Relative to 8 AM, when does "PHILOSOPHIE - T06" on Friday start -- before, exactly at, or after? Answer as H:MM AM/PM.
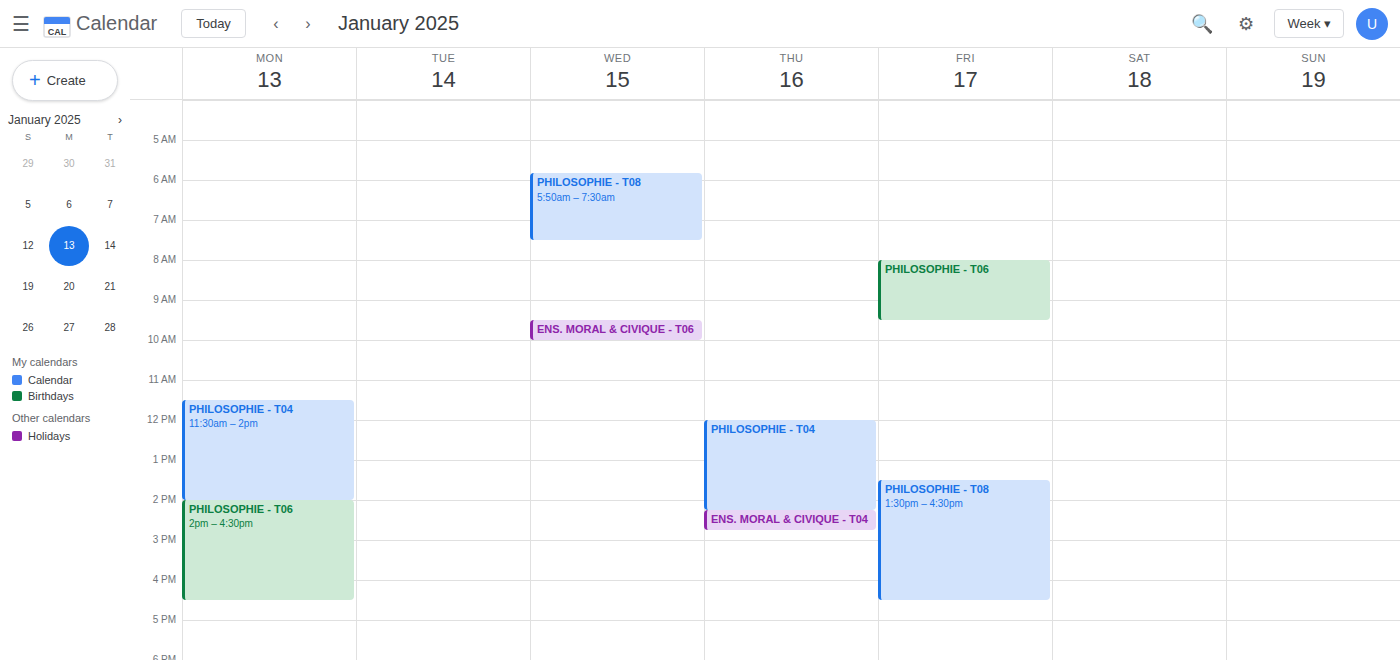
8:00 AM -- exactly at 8 AM, on the 8 AM line.